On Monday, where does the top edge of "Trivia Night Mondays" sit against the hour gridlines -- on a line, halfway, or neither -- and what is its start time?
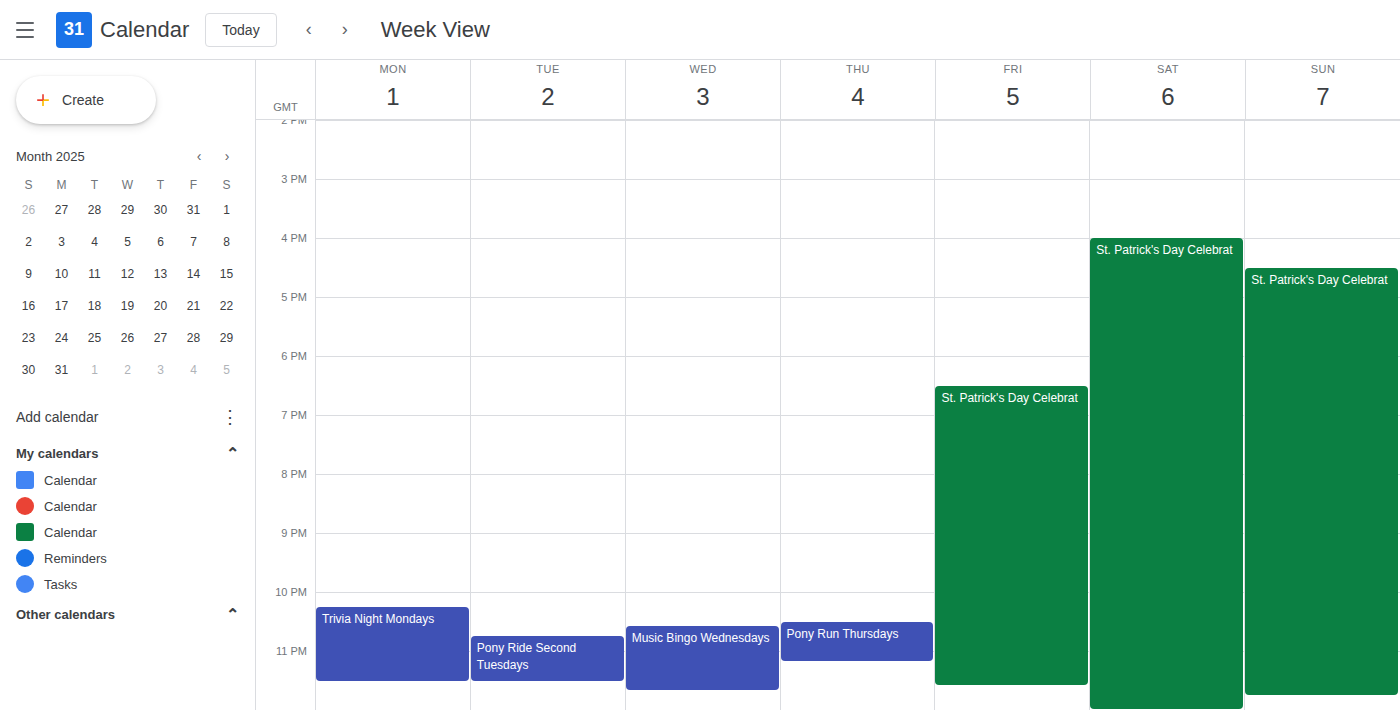
10:15 PM -- neither: a quarter of the way from the 10 PM line to the 11 PM line.